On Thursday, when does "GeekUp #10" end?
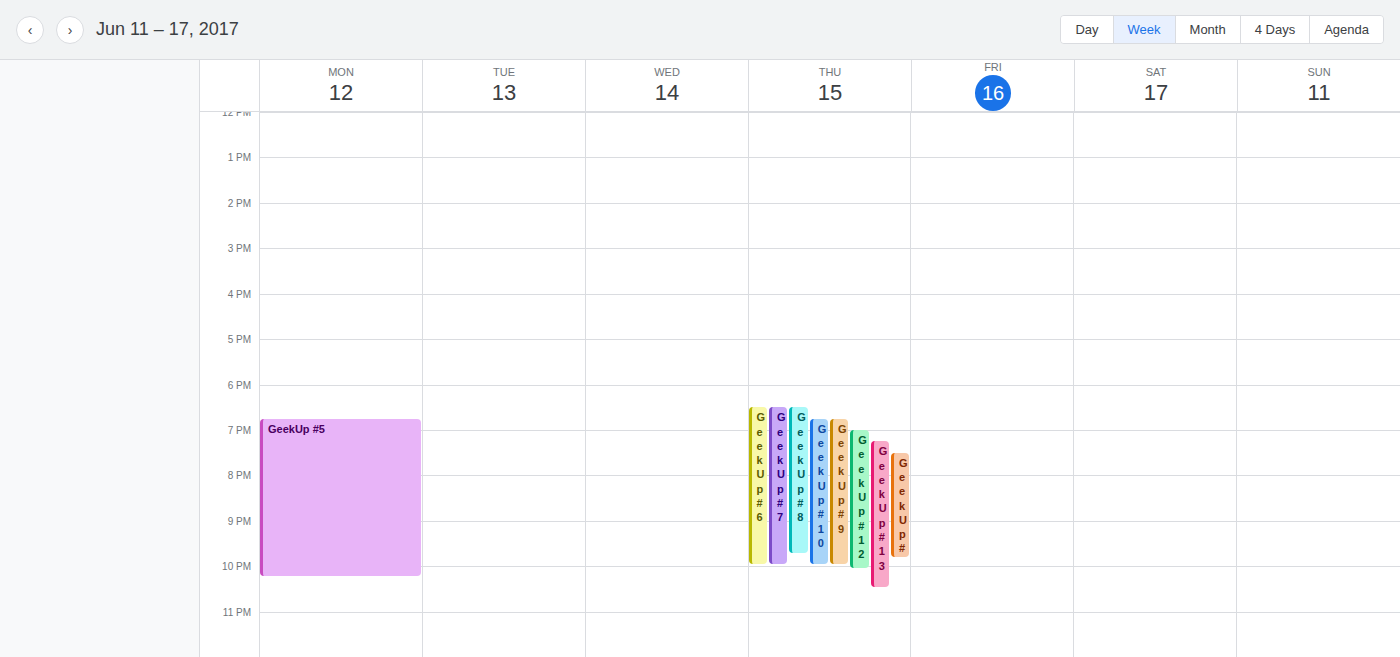
10:00 PM